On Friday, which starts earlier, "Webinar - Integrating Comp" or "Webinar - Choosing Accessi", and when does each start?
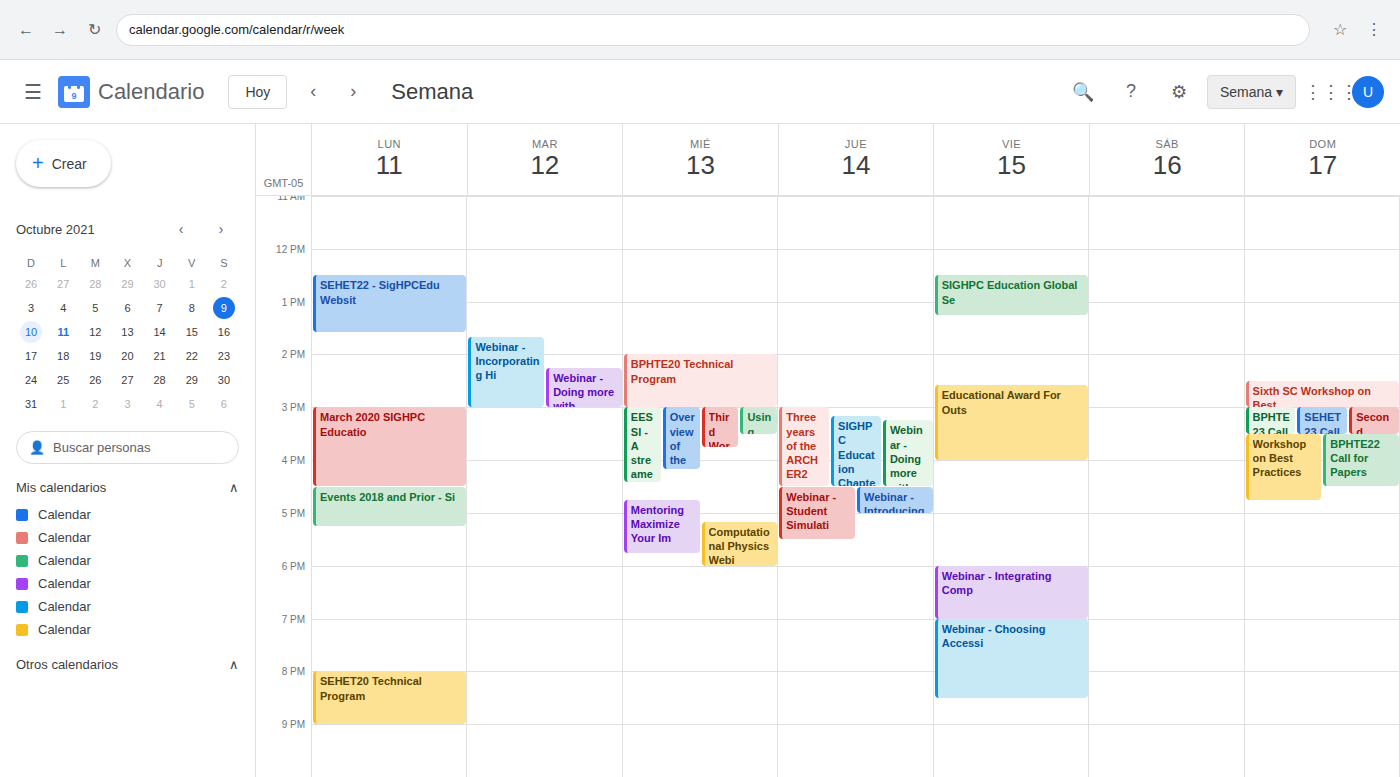
"Webinar - Integrating Comp" 6:00 PM; "Webinar - Choosing Accessi" 7:00 PM.